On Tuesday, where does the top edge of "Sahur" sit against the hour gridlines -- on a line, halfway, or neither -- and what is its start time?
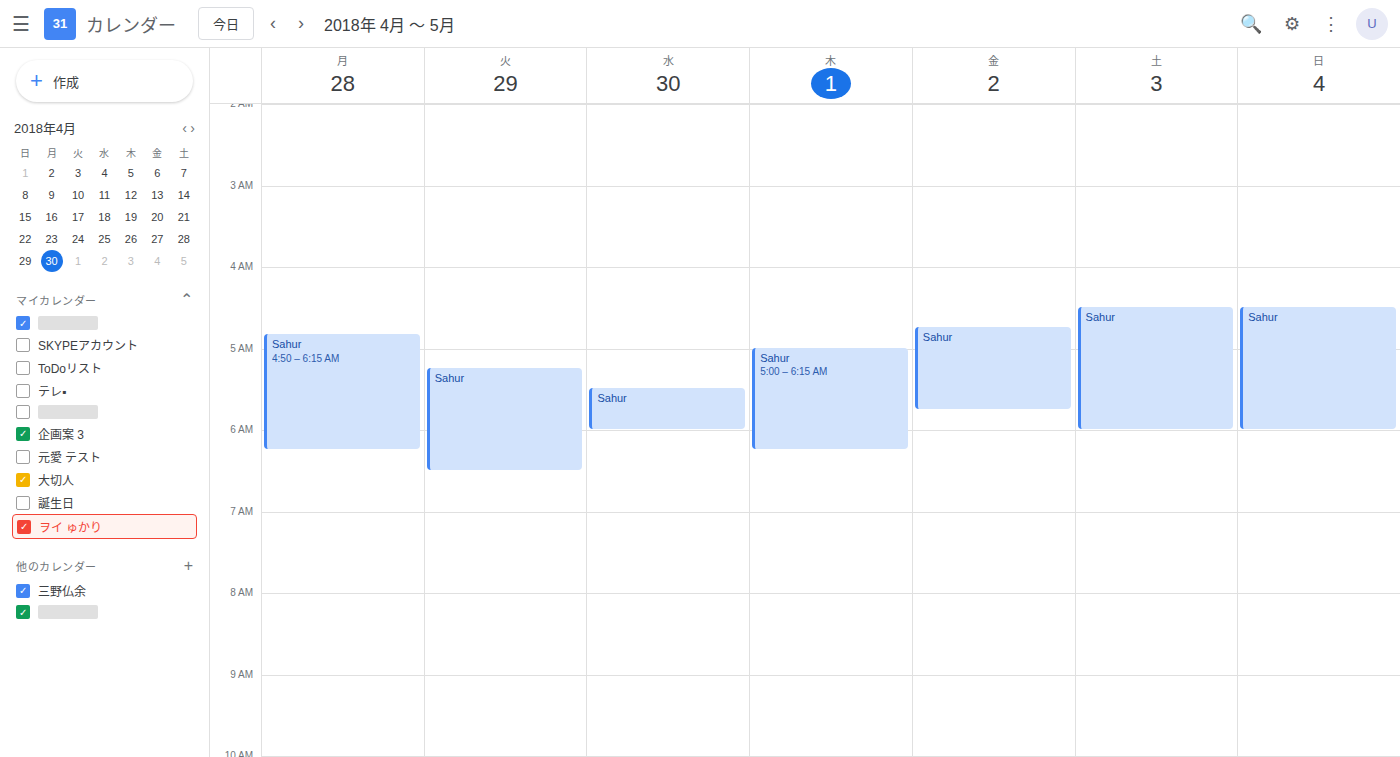
5:15 AM -- neither: a quarter of the way from the 5 AM line to the 6 AM line.